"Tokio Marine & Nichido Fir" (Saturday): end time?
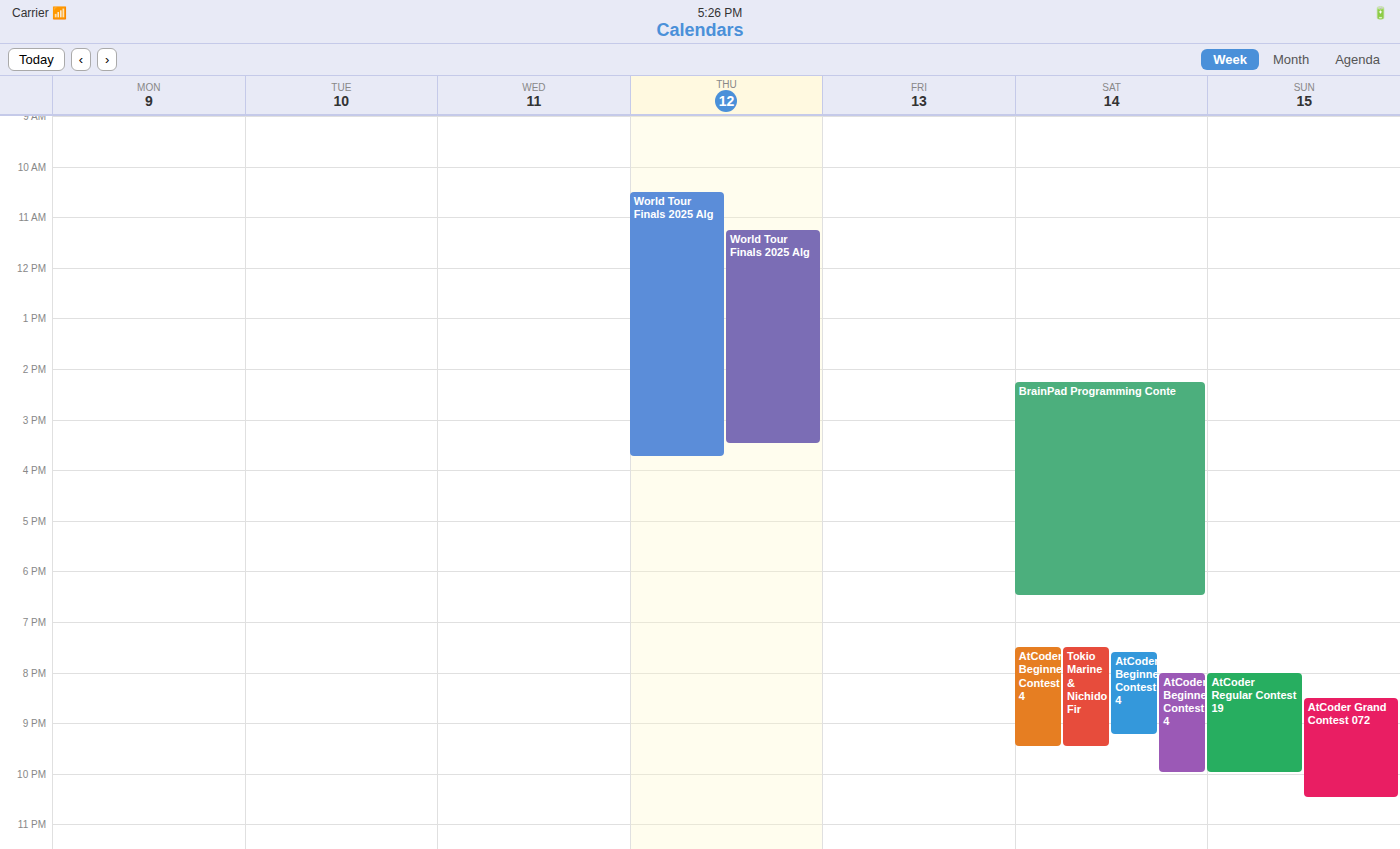
9:30 PM